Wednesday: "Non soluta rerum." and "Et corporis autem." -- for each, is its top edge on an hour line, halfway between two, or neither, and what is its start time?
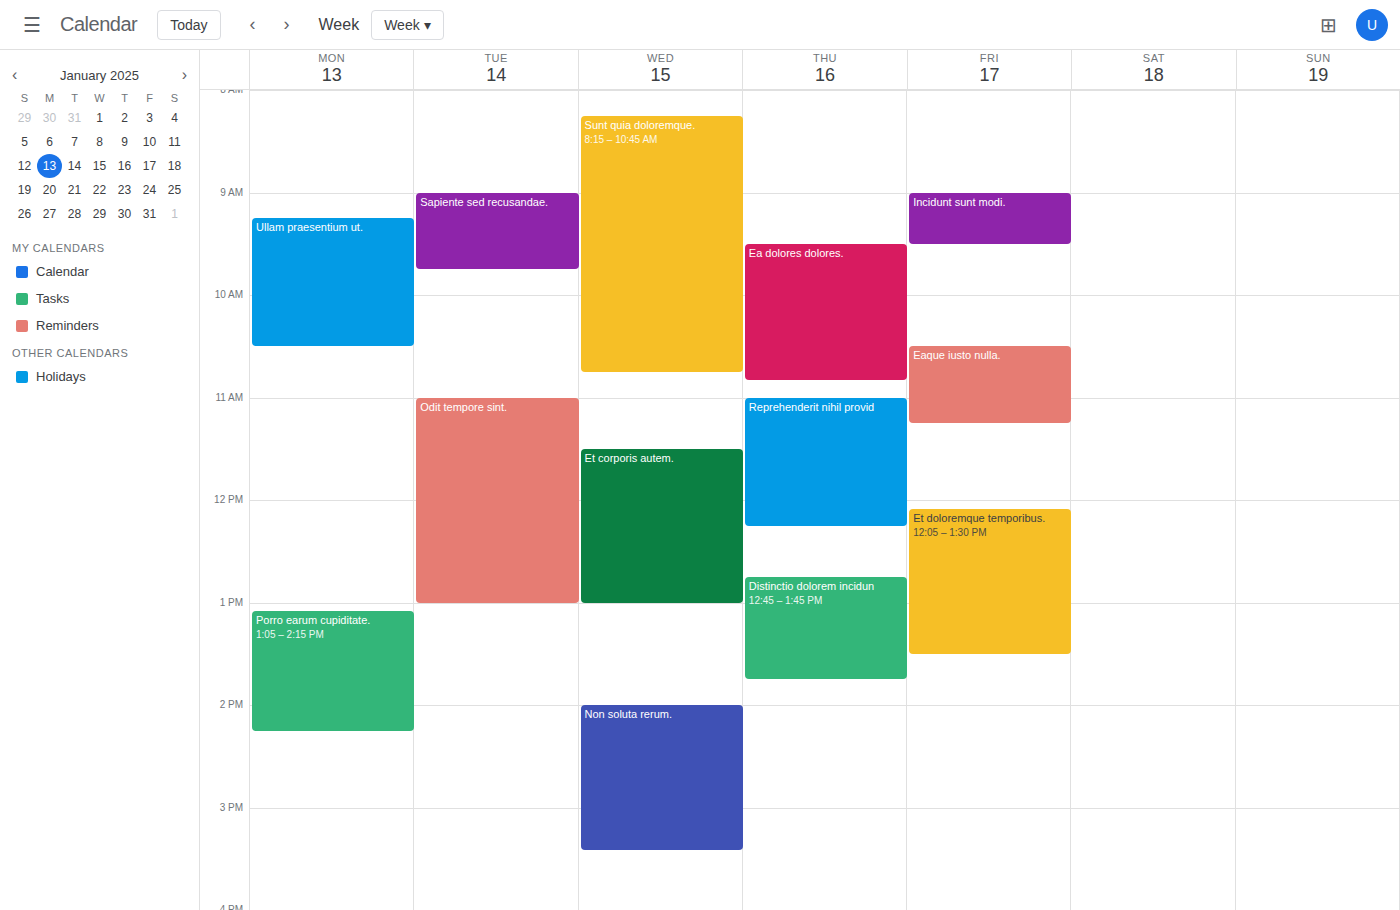
"Non soluta rerum.": 2:00 PM, exactly on the 2 PM line. "Et corporis autem.": 11:30 AM, halfway between the 11 AM and 12 PM lines.